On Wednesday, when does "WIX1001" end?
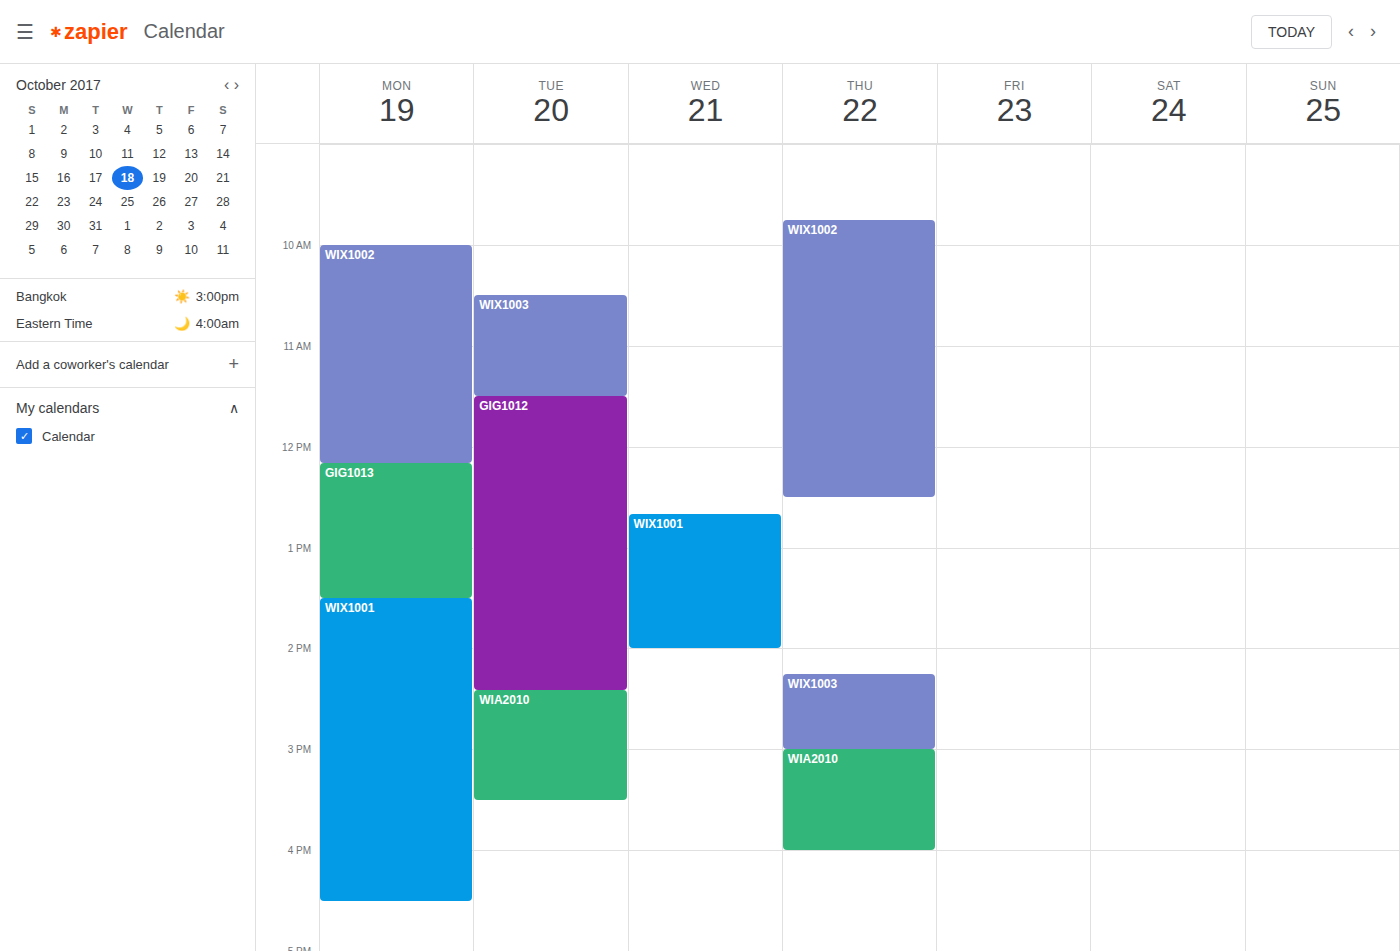
2:00 PM